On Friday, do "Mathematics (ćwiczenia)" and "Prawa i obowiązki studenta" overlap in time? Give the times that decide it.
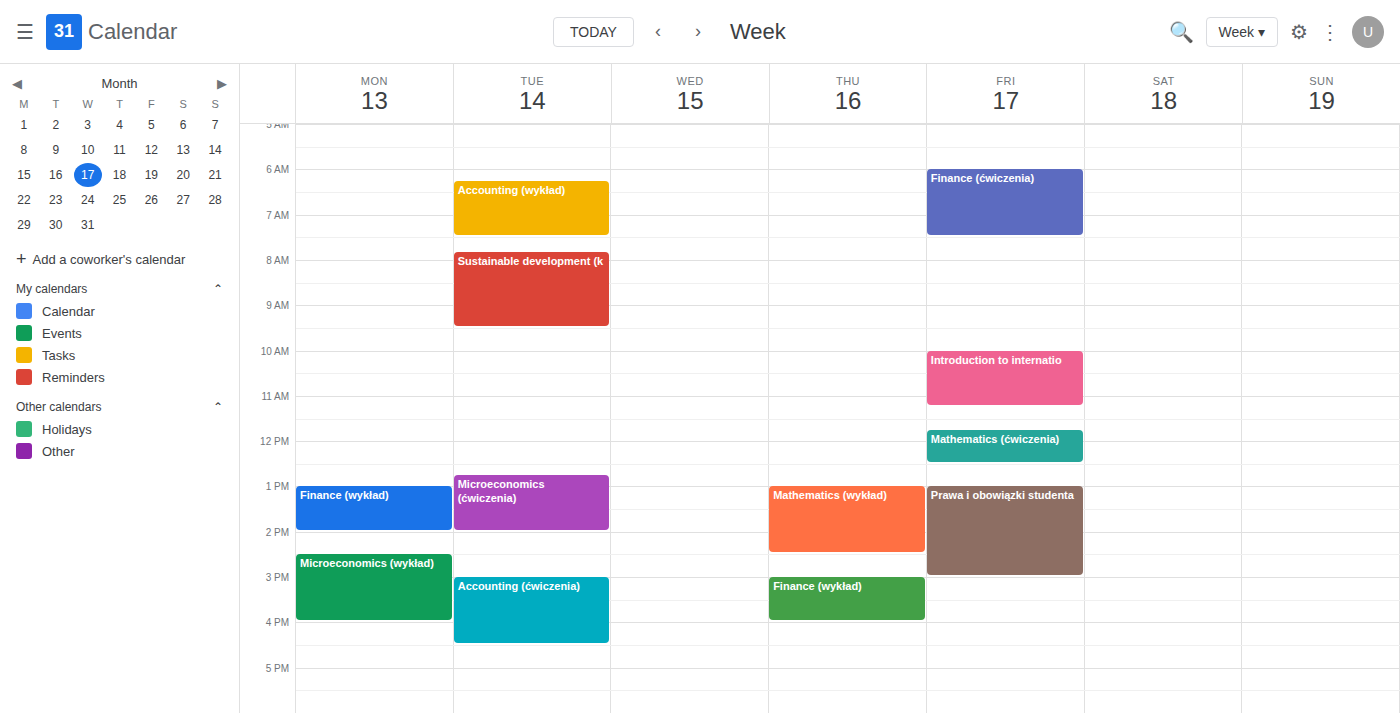
"Mathematics (ćwiczenia)" ends at 12:30 PM and "Prawa i obowiązki studenta" starts at 1:00 PM -- no overlap.